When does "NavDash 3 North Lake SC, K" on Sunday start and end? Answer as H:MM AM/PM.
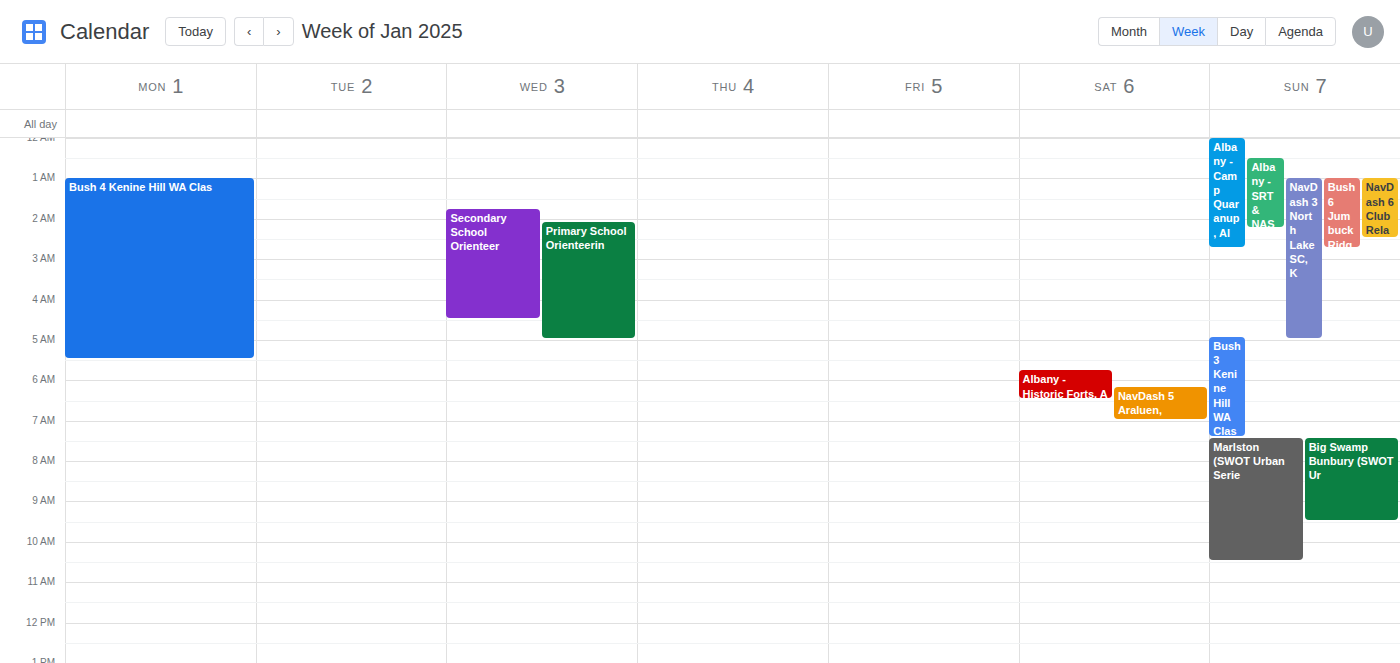
1:00 AM to 5:00 AM